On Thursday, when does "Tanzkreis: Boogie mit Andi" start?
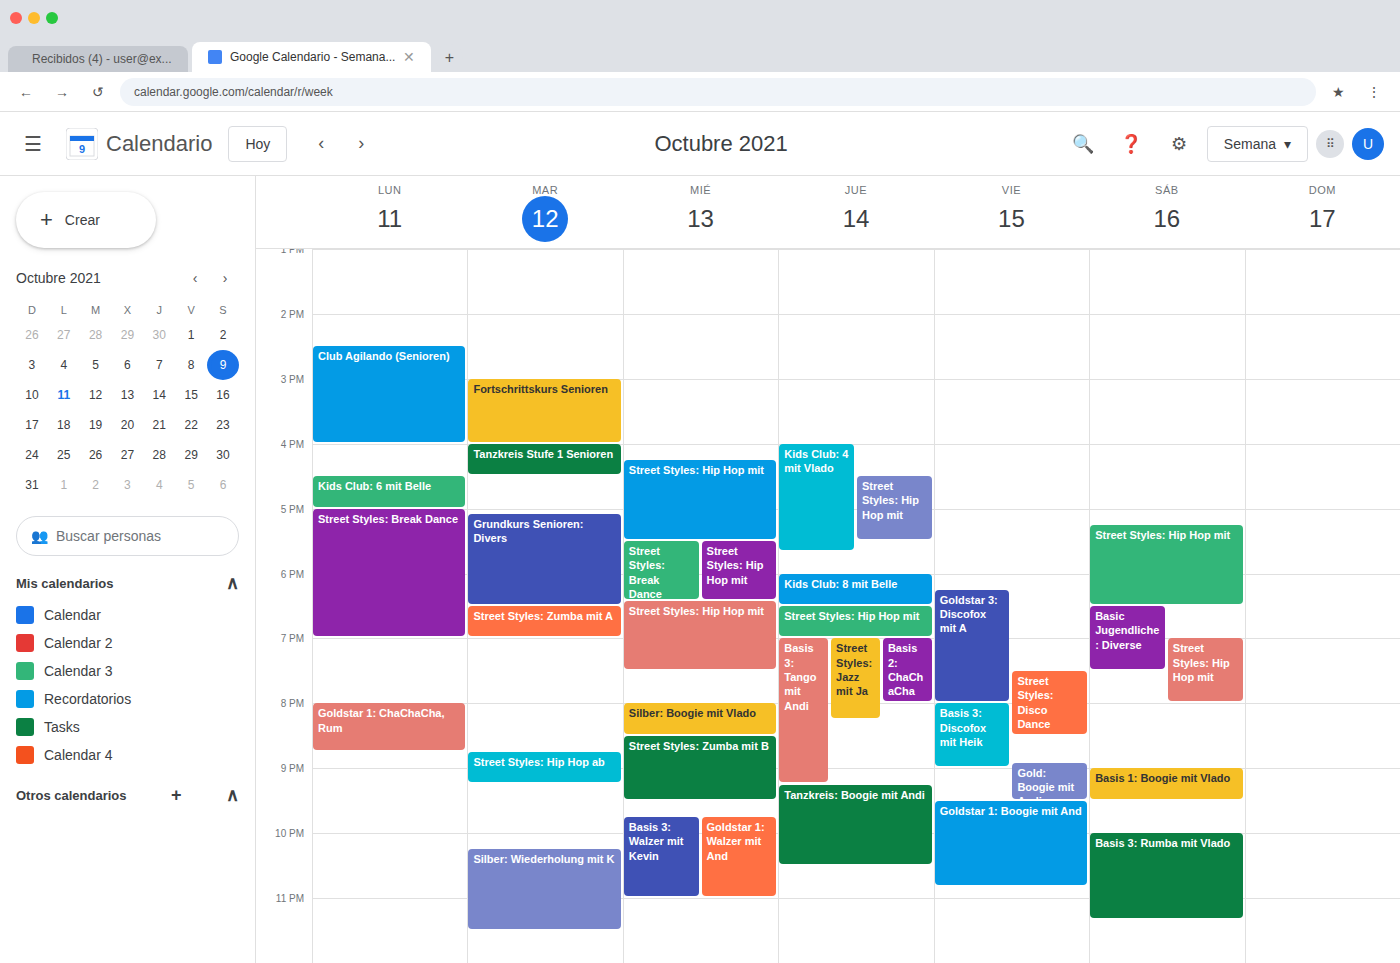
9:15 PM